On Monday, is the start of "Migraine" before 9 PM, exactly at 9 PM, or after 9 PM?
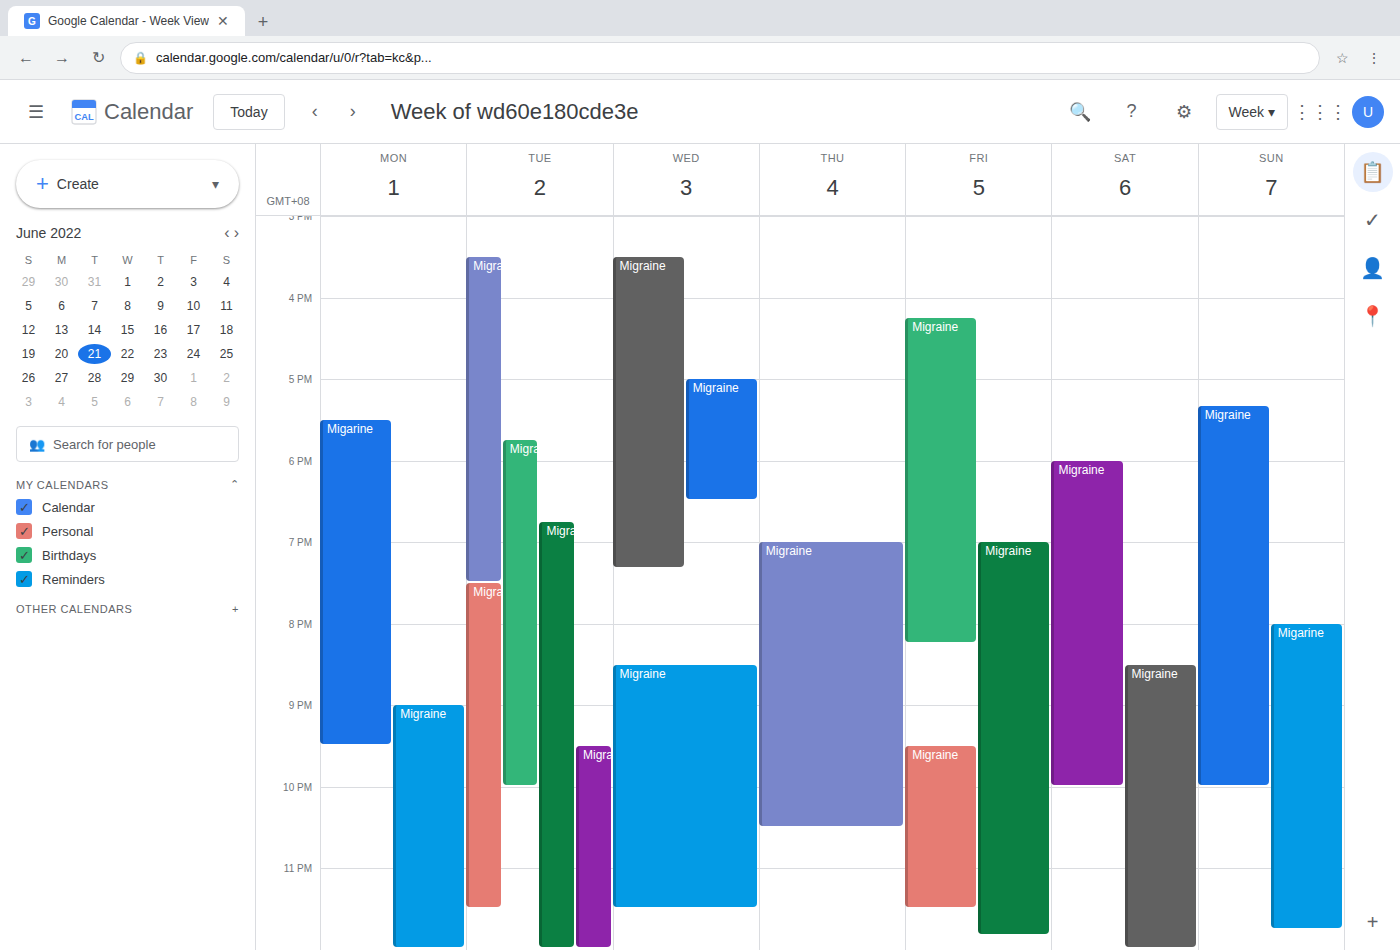
9:00 PM -- exactly at 9 PM, on the 9 PM line.